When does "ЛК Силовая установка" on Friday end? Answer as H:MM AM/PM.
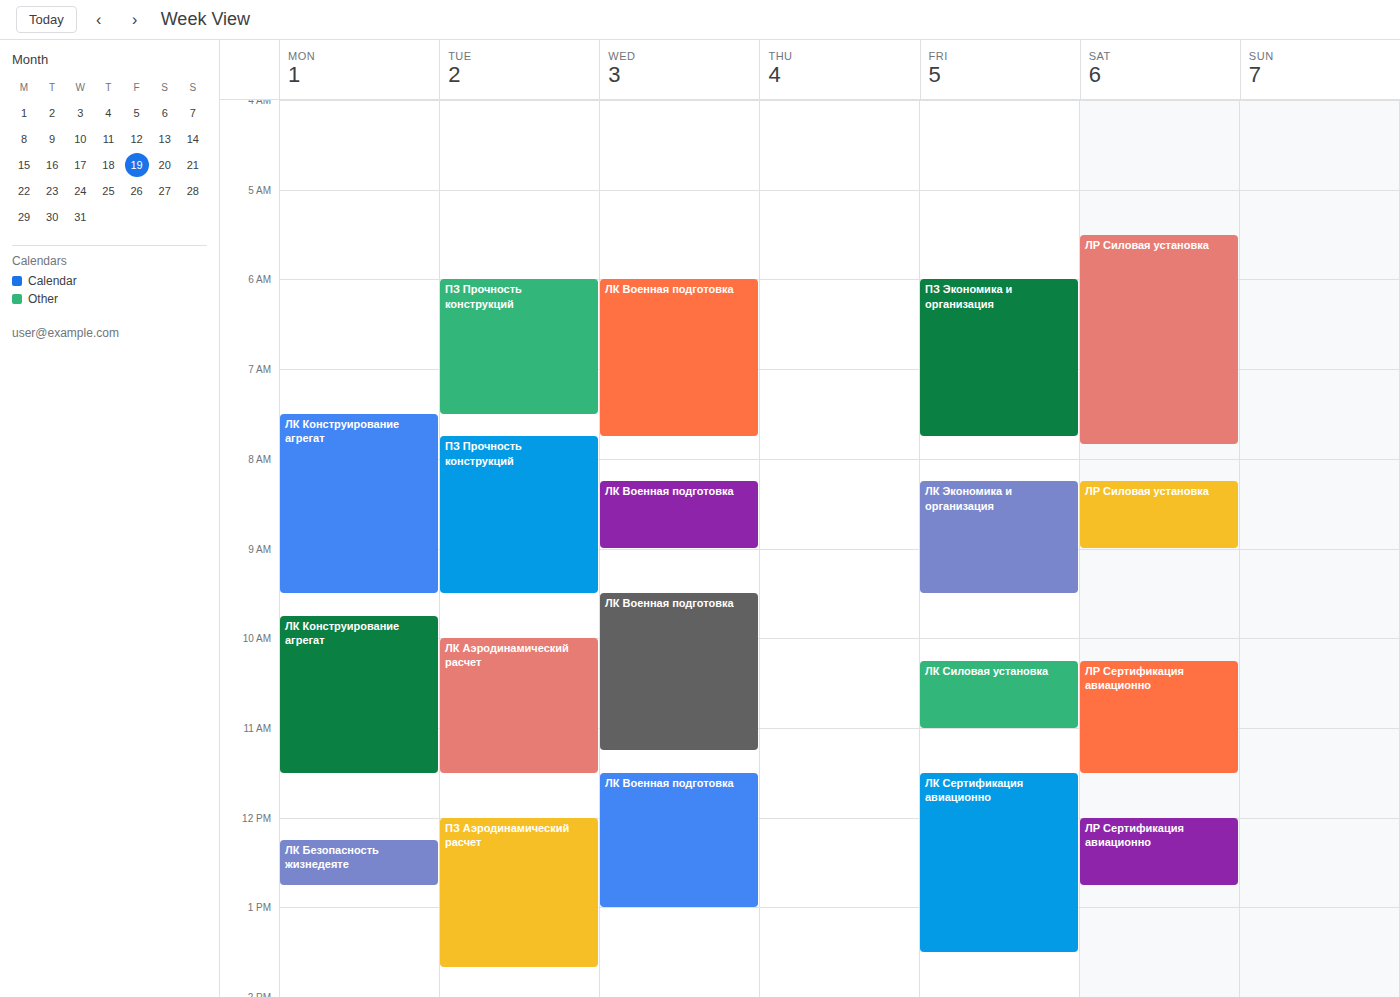
11:00 AM